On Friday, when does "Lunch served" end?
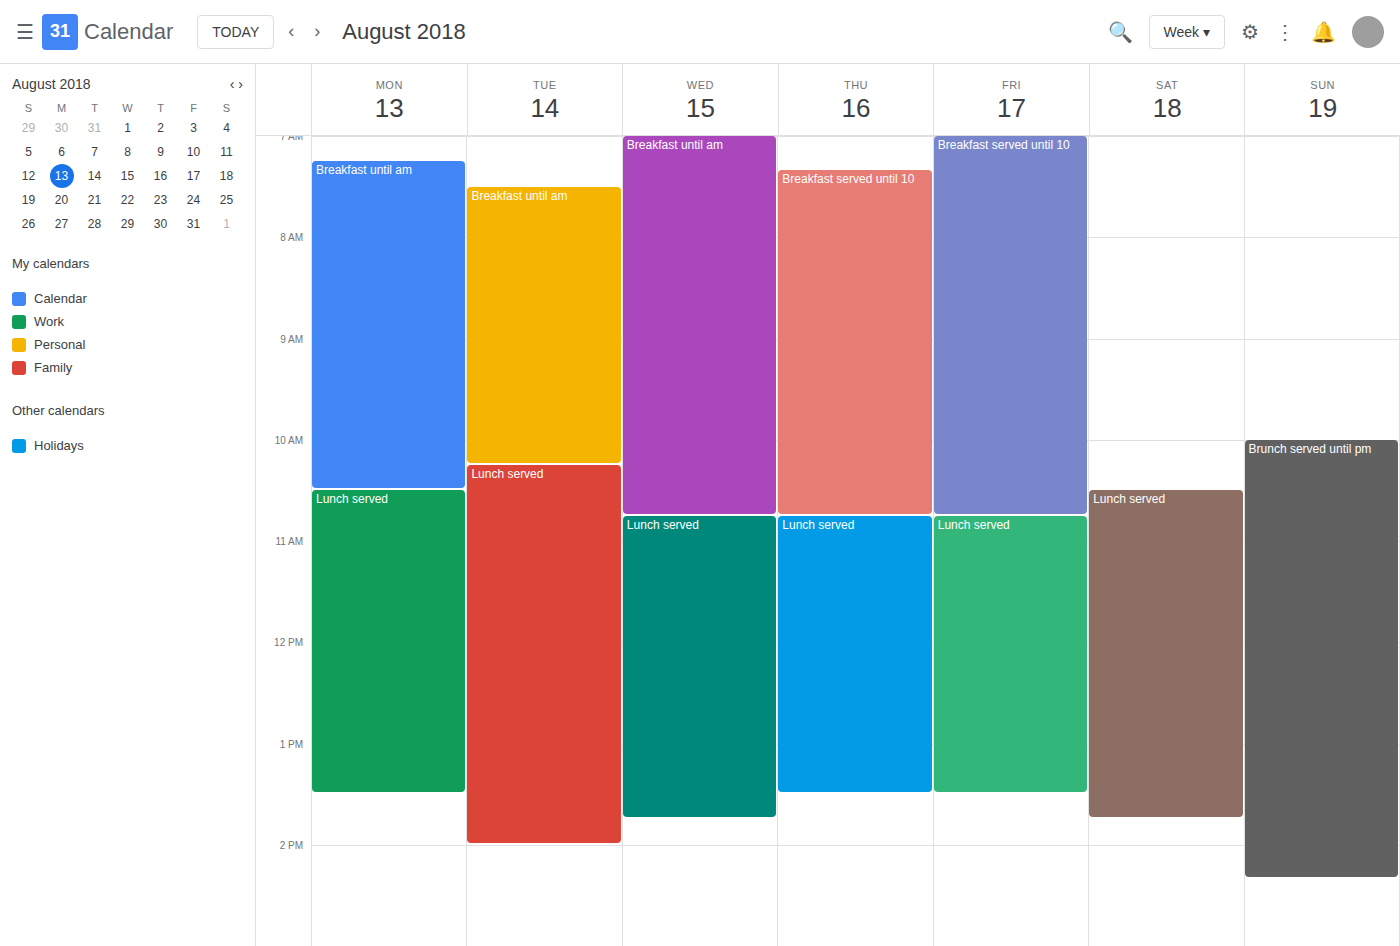
1:30 PM